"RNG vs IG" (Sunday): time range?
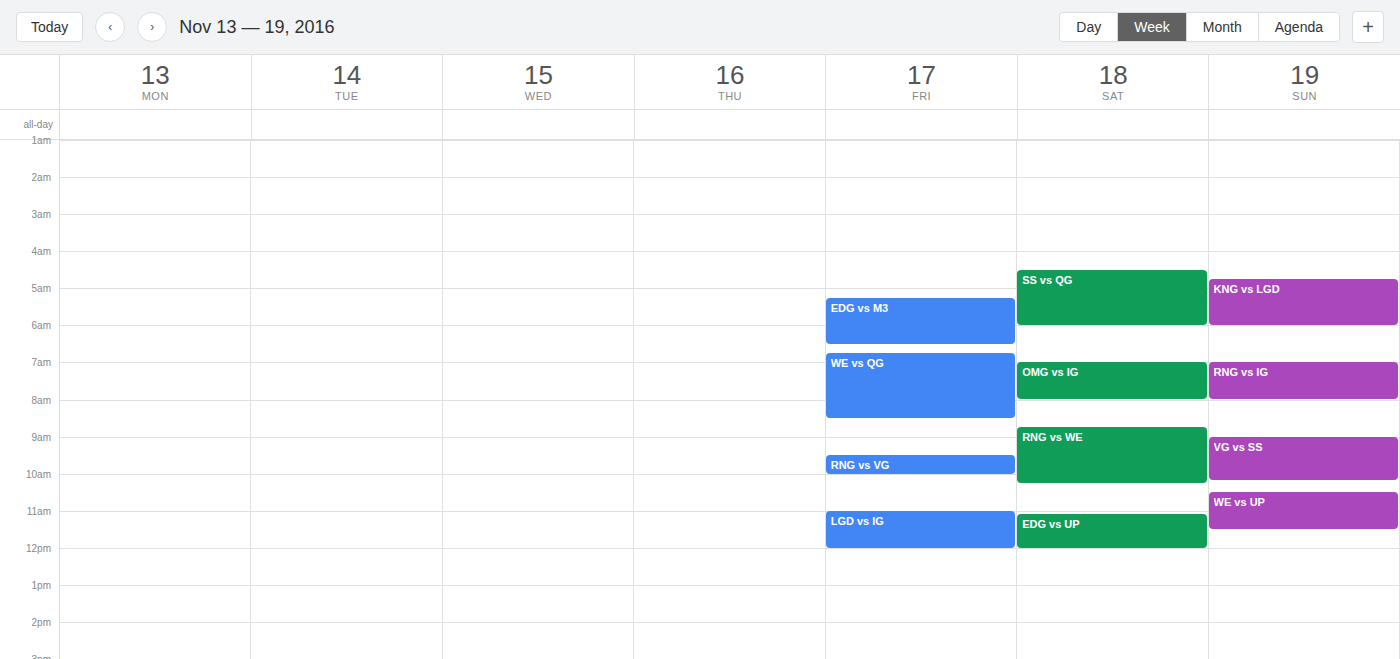
7:00 AM to 8:00 AM